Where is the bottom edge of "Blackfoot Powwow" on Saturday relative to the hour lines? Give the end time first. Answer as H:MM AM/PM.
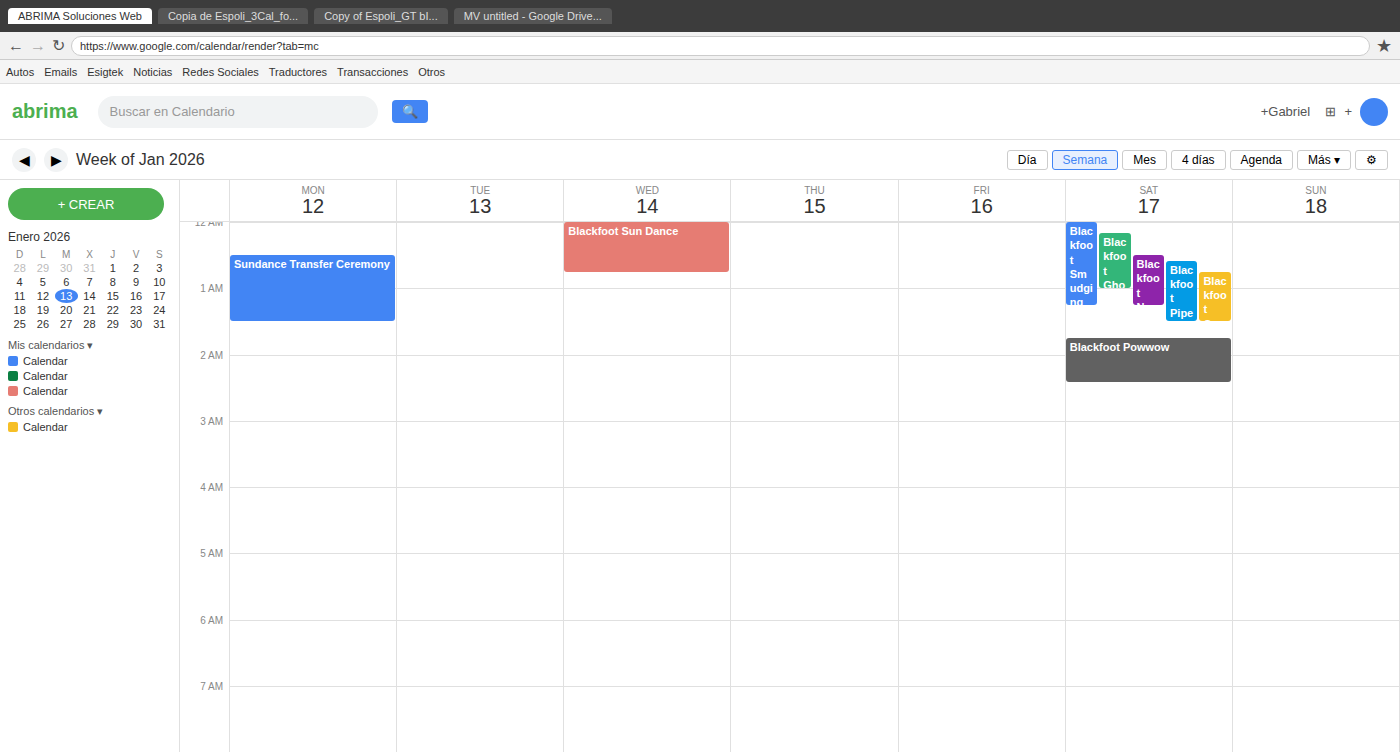
2:25 AM -- neither: 25 minutes below the 2 AM line and 35 minutes above the 3 AM line.